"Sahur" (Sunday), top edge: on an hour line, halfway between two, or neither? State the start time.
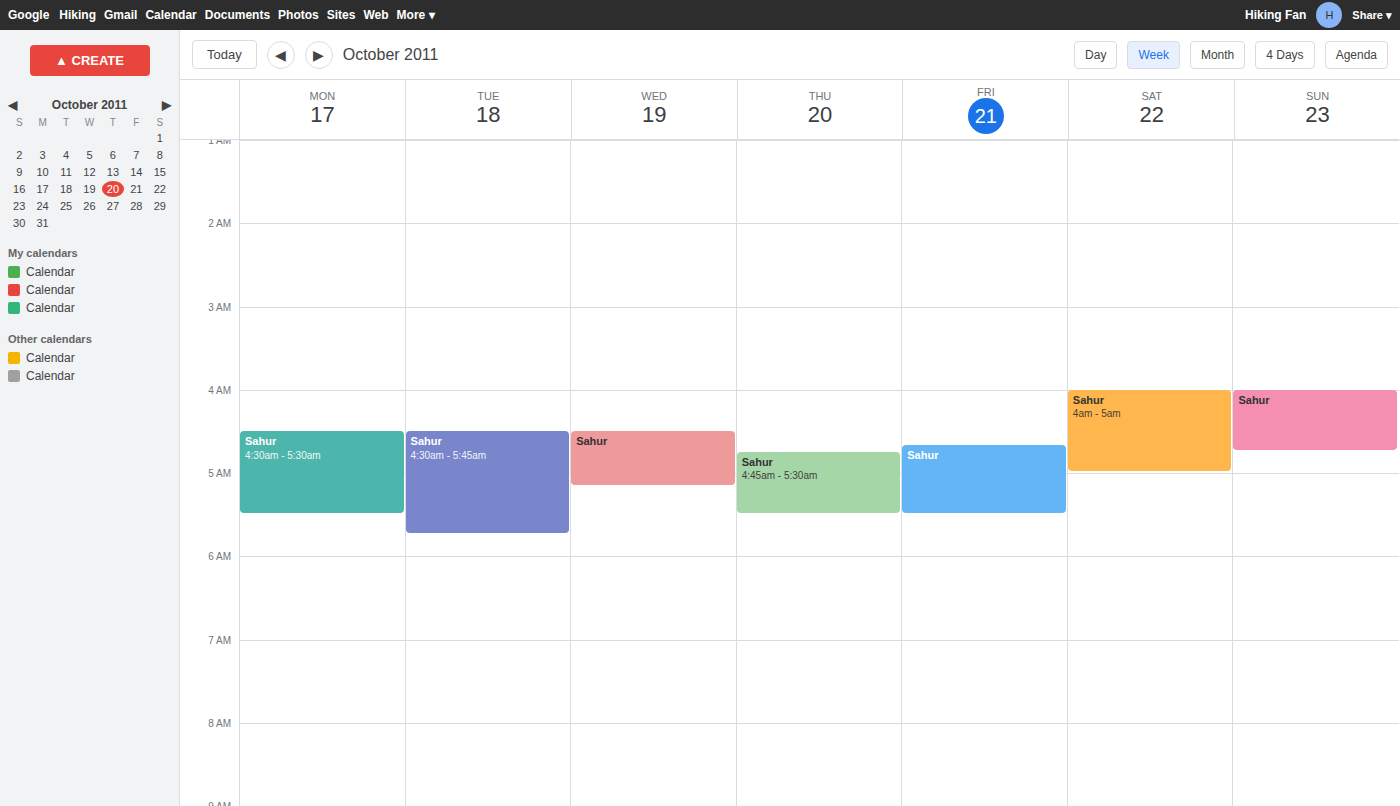
4:00 AM -- exactly on the 4 AM line.